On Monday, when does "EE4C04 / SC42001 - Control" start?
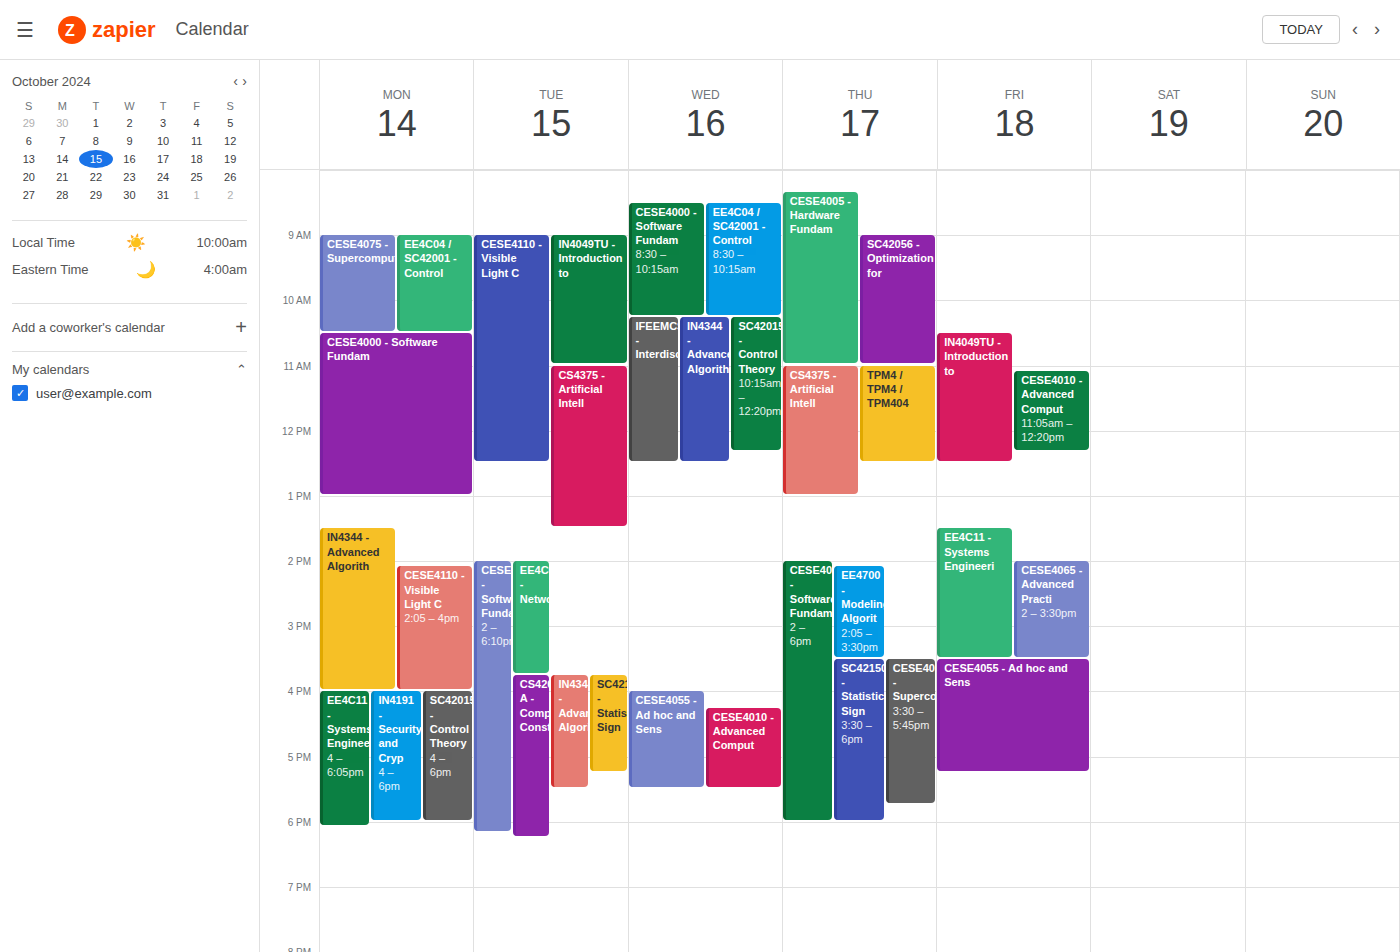
9:00 AM